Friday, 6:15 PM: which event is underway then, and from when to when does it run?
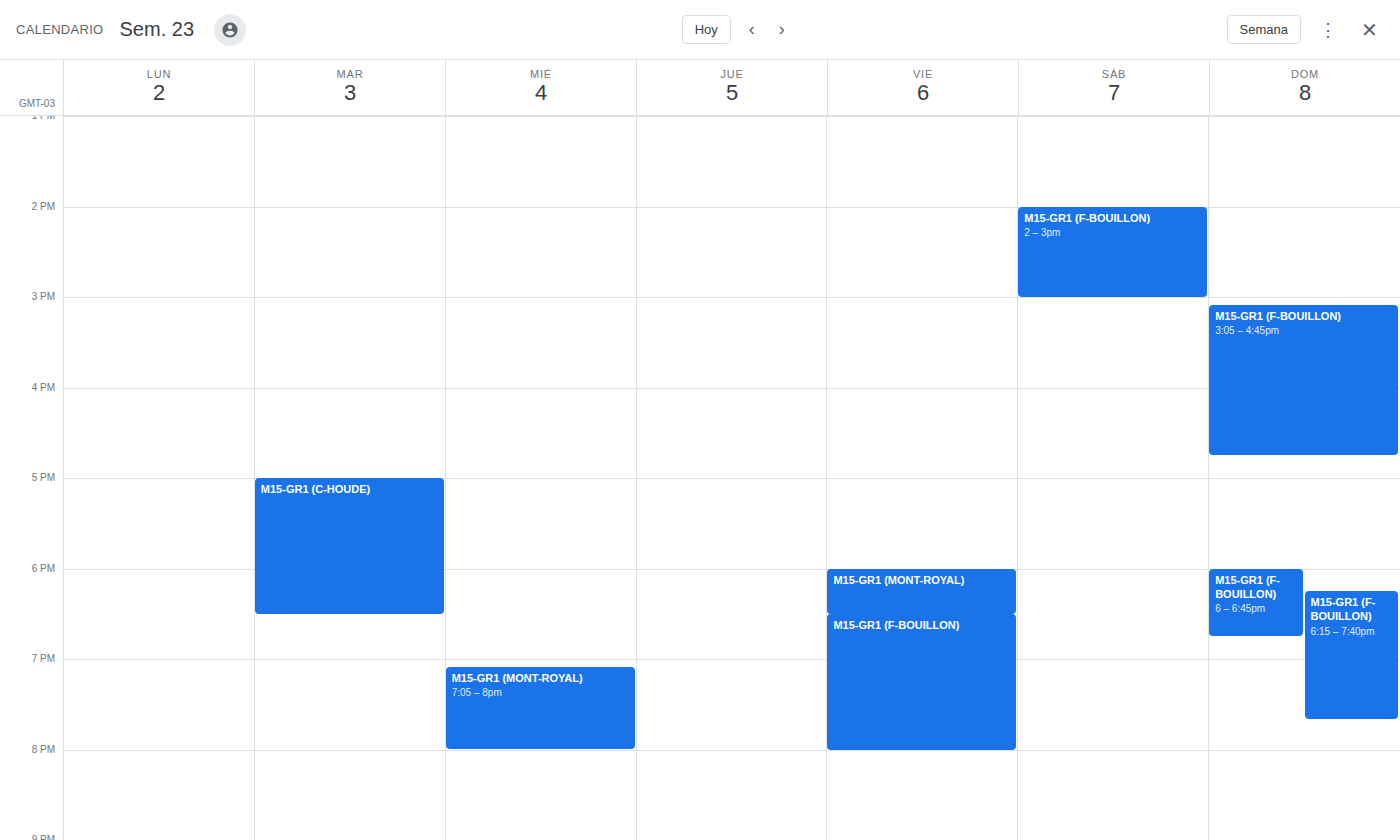
"M15-GR1 (MONT-ROYAL)", 6:00 PM to 6:30 PM